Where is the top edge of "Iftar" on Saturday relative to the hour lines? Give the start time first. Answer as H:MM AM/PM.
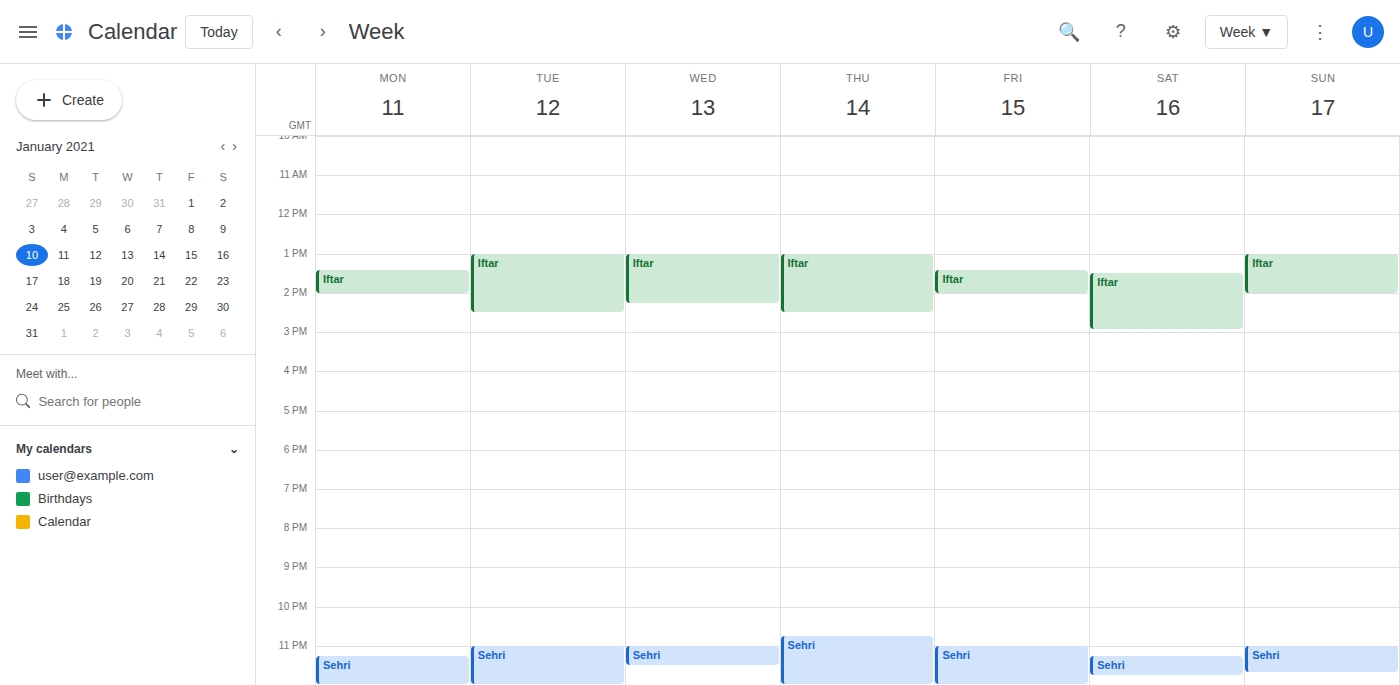
1:30 PM -- halfway between the 1 PM and 2 PM lines.